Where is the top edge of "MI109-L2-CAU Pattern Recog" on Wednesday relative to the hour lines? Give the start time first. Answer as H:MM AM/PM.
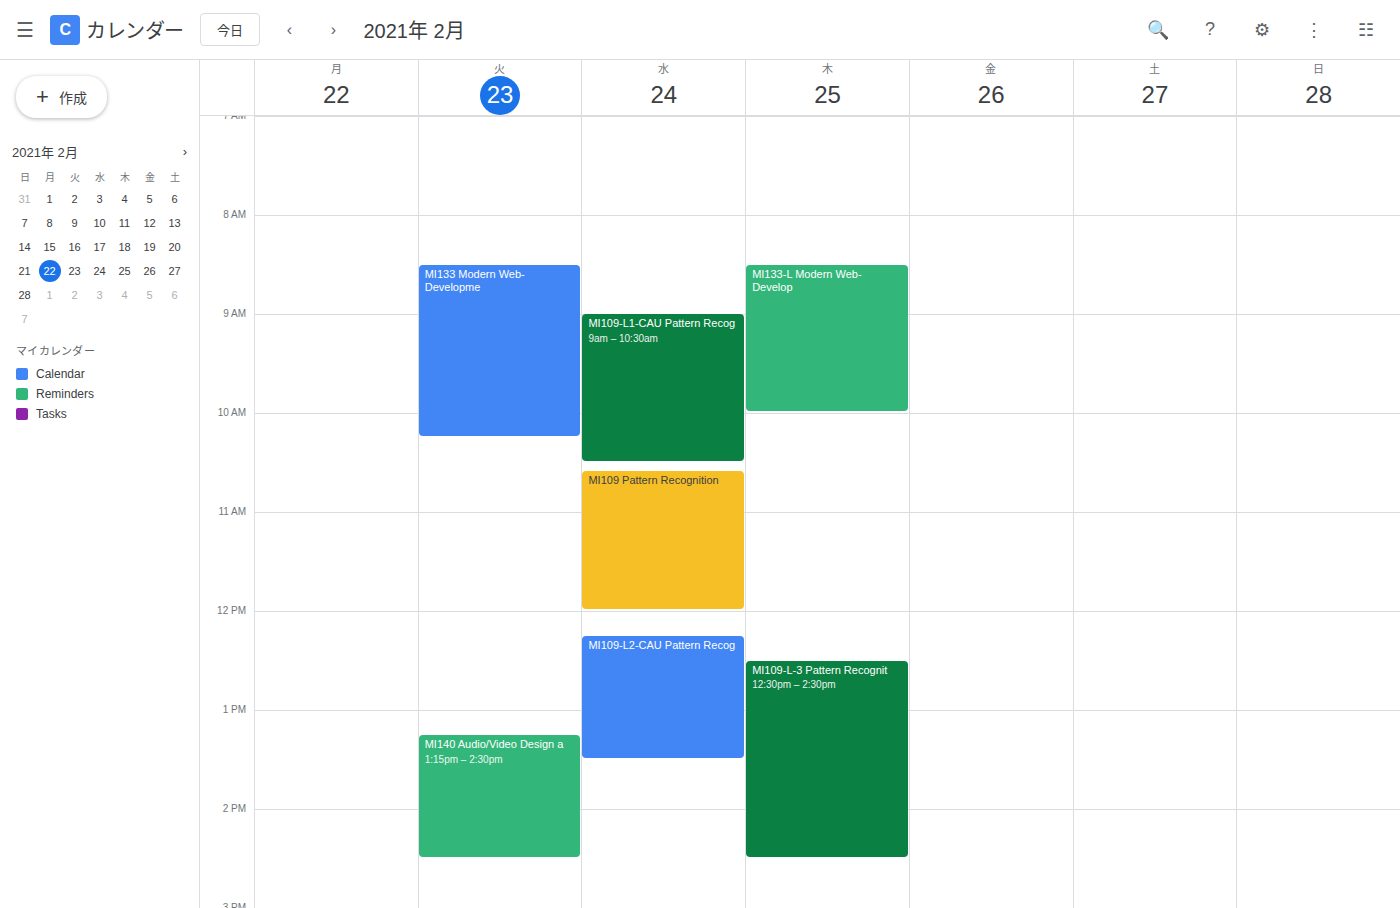
12:15 PM -- neither: a quarter of the way from the 12 PM line to the 1 PM line.